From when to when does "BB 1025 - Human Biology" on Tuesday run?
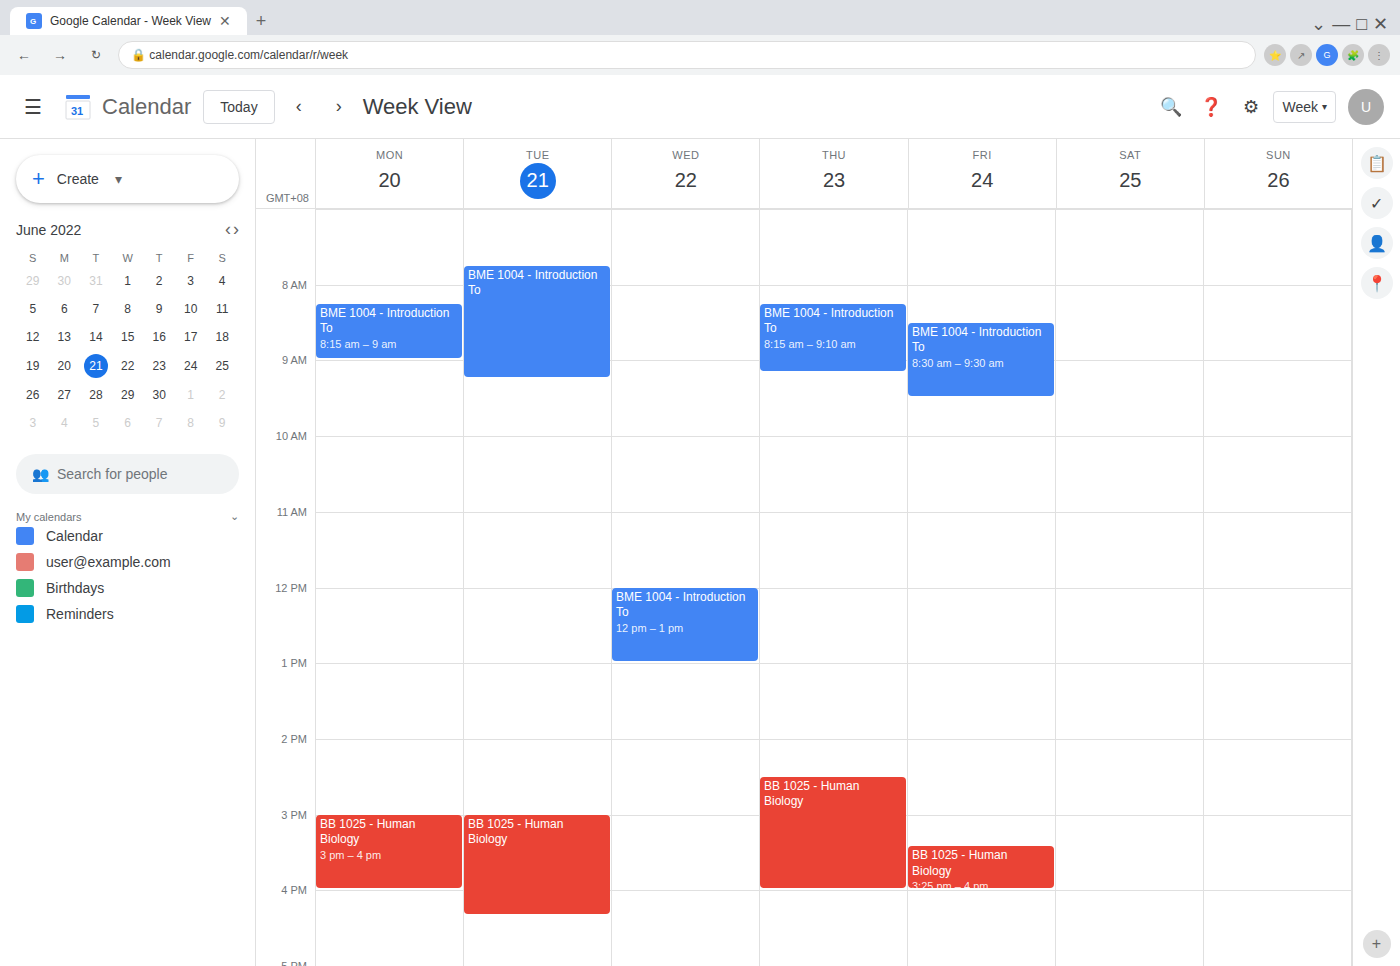
3:00 PM to 4:20 PM